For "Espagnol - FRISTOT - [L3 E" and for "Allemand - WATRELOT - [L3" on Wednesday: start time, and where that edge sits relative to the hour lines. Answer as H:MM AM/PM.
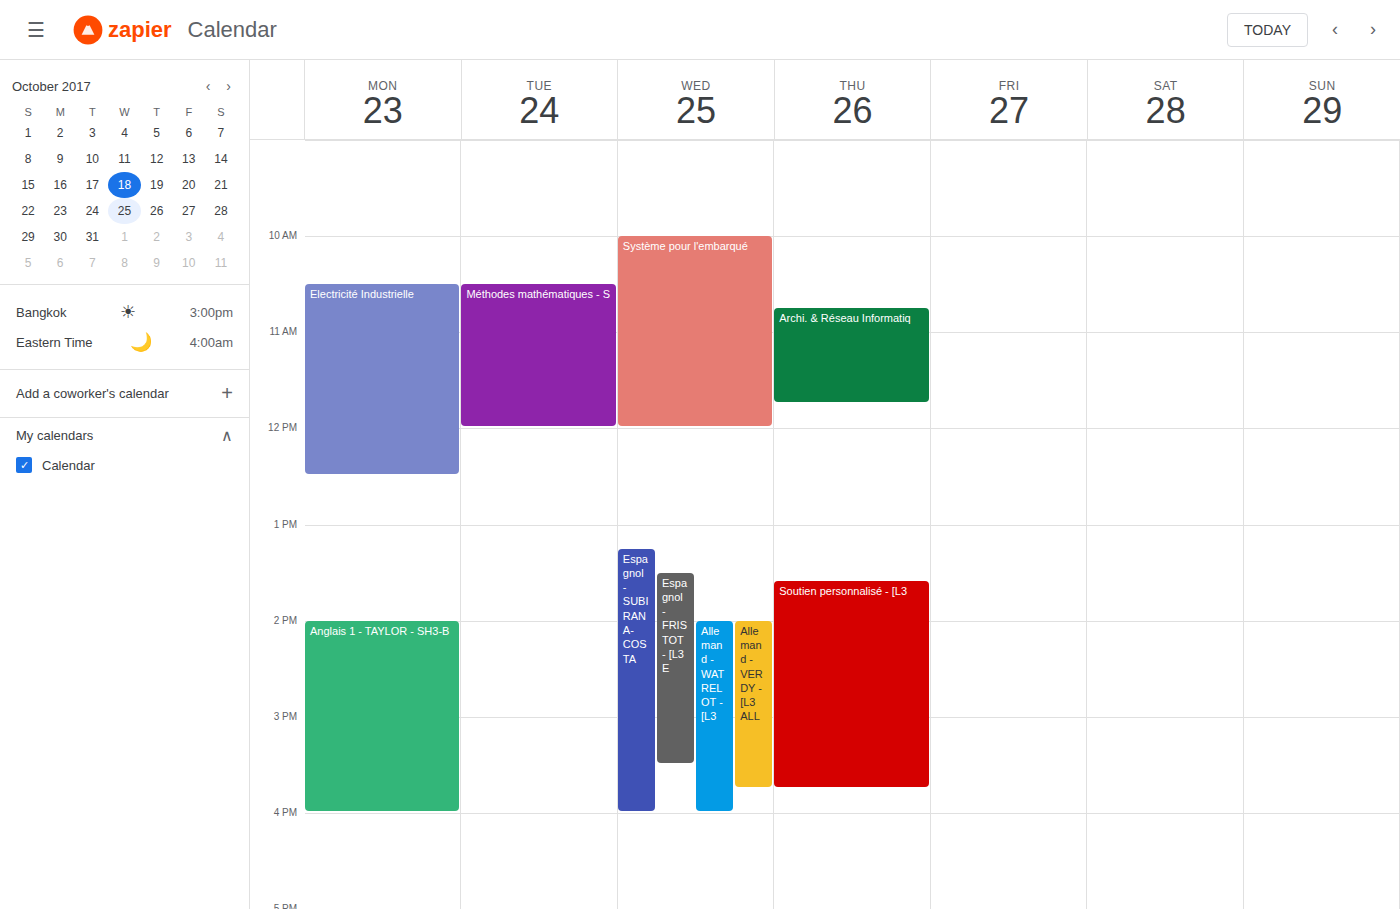
"Espagnol - FRISTOT - [L3 E": 1:30 PM, halfway between the 1 PM and 2 PM lines. "Allemand - WATRELOT - [L3": 2:00 PM, exactly on the 2 PM line.